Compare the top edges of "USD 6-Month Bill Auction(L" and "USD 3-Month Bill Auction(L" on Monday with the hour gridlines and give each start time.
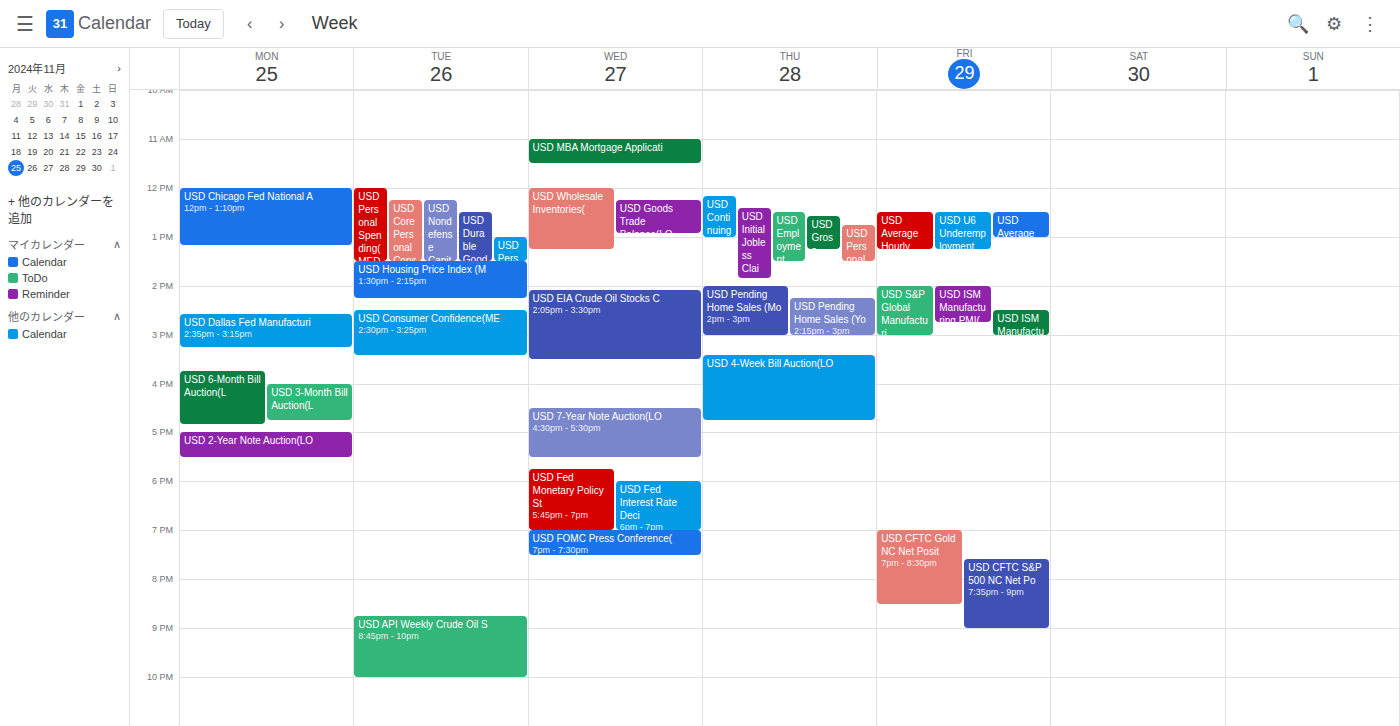
"USD 6-Month Bill Auction(L": 3:45 PM, neither: three quarters of the way from the 3 PM line to the 4 PM line. "USD 3-Month Bill Auction(L": 4:00 PM, exactly on the 4 PM line.